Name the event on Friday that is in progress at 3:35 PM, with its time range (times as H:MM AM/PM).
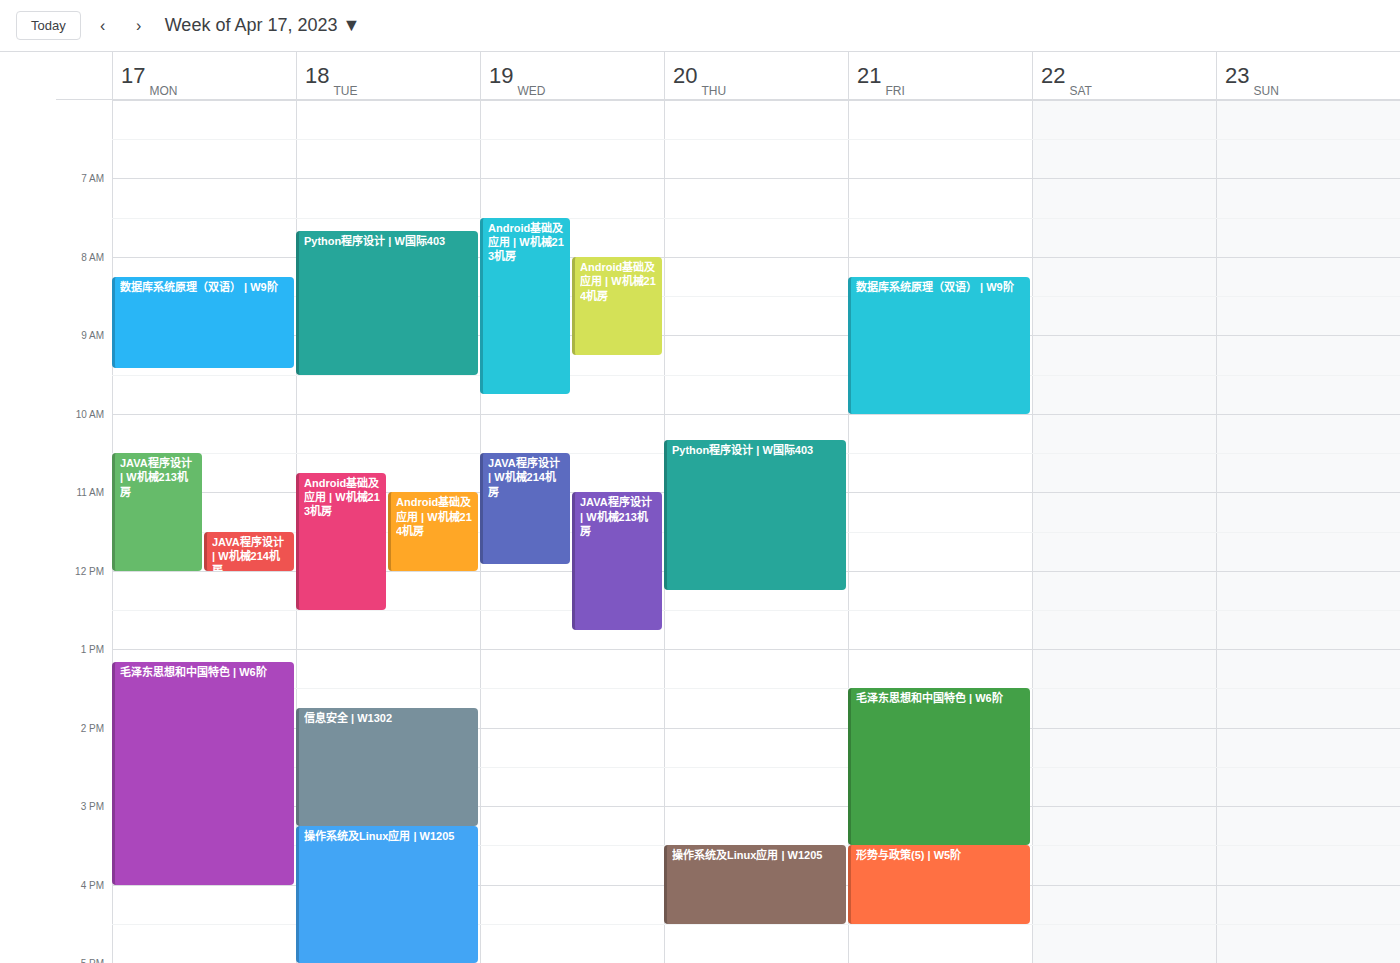
"形势与政策(5) | W5阶", 3:30 PM to 4:30 PM